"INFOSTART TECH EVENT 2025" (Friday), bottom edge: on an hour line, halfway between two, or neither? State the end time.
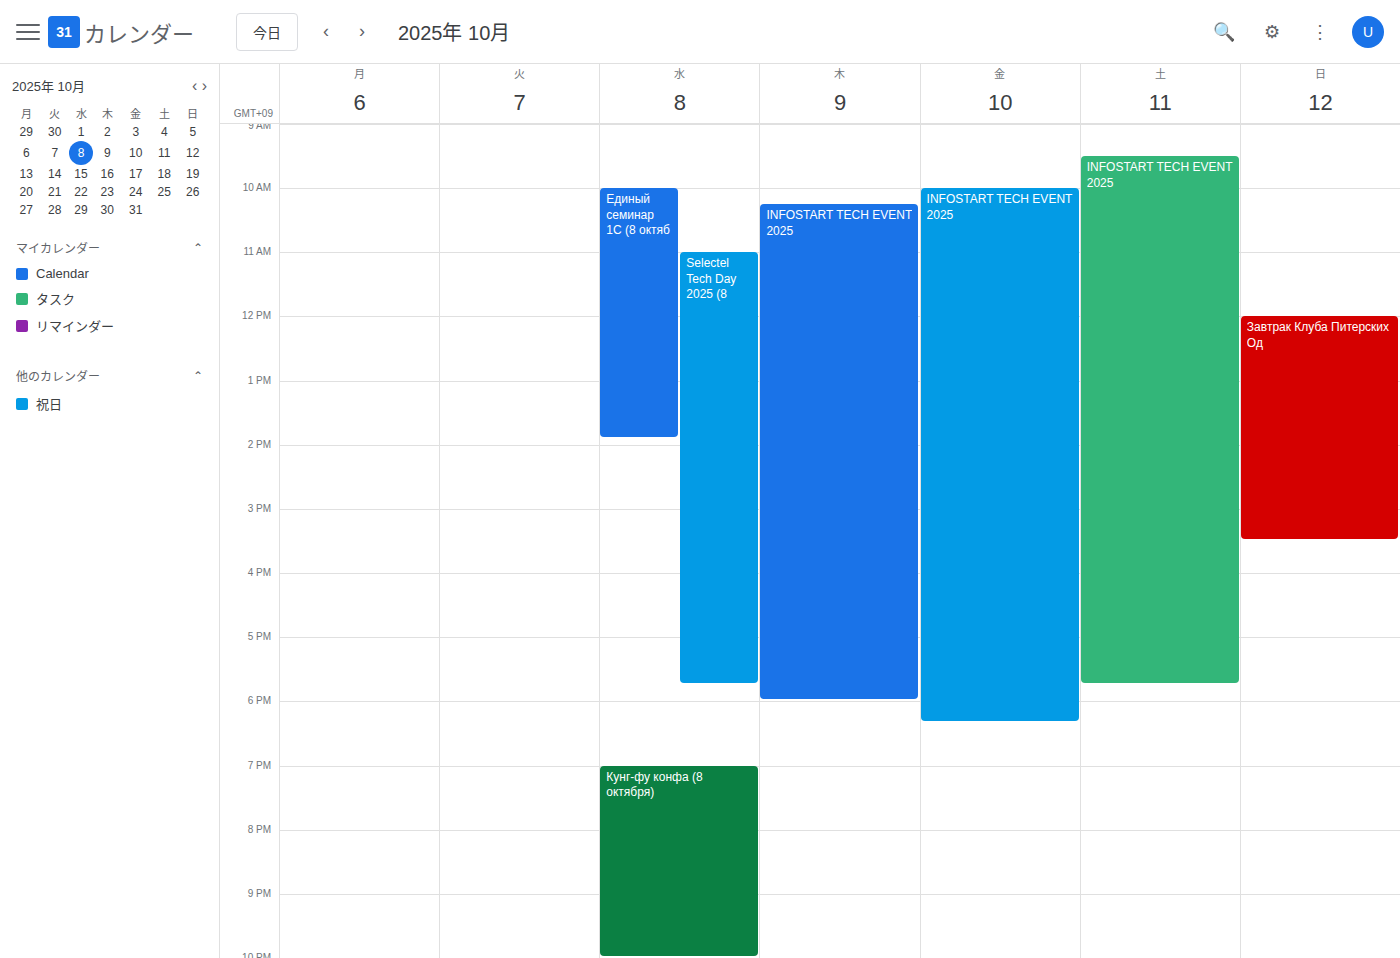
6:20 PM -- neither: 20 minutes below the 6 PM line and 40 minutes above the 7 PM line.